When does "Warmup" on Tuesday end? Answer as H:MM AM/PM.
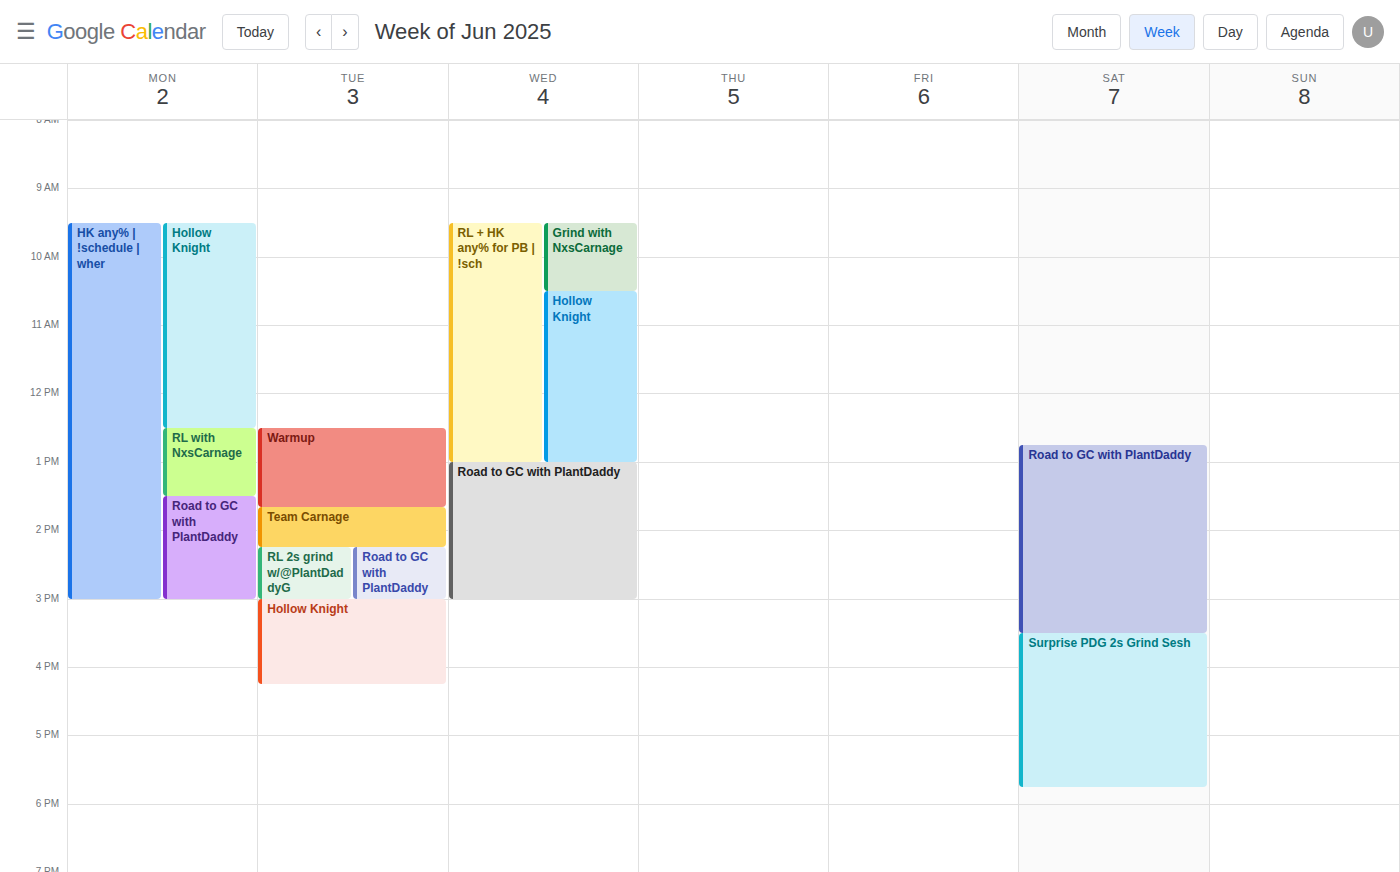
1:40 PM